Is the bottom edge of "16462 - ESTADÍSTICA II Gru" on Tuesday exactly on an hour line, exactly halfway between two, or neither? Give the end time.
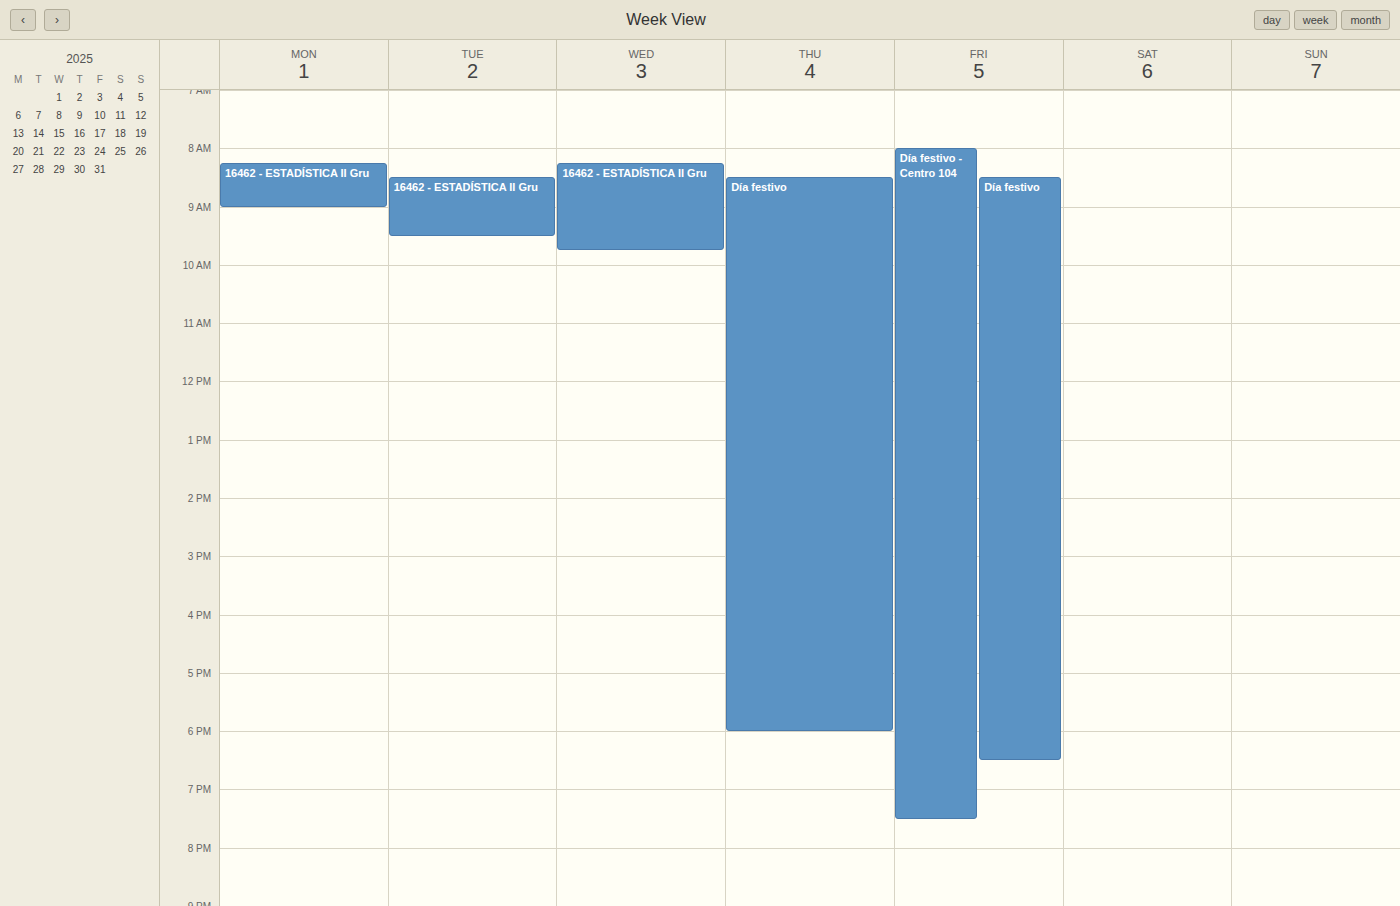
9:30 AM -- halfway between the 9 AM and 10 AM lines.